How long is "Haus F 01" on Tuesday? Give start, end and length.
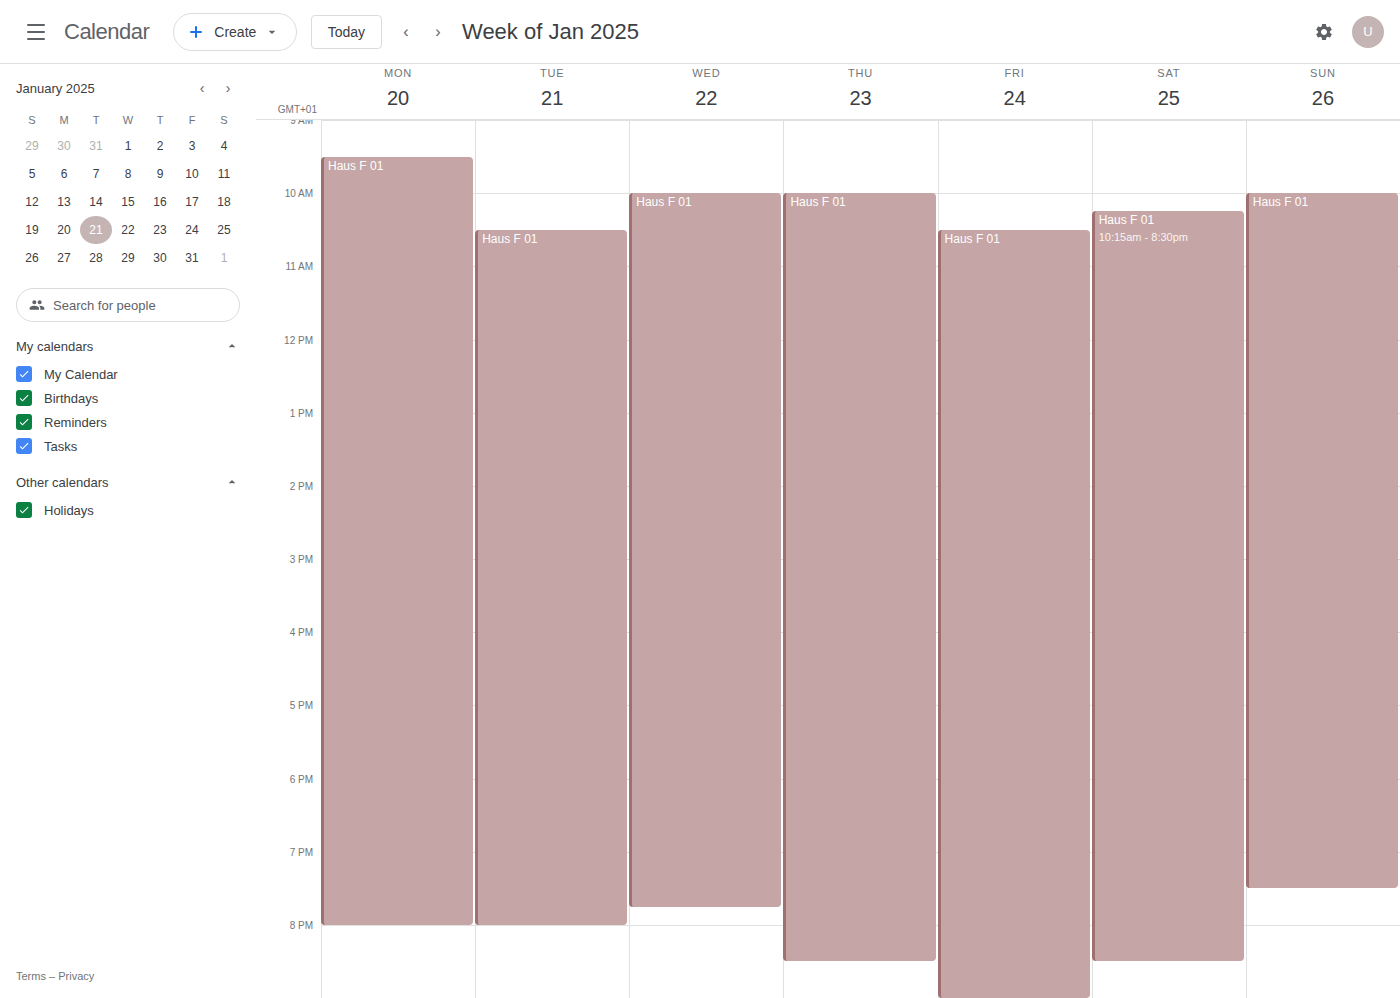
10:30 AM to 8:00 PM, 9 hours 30 minutes